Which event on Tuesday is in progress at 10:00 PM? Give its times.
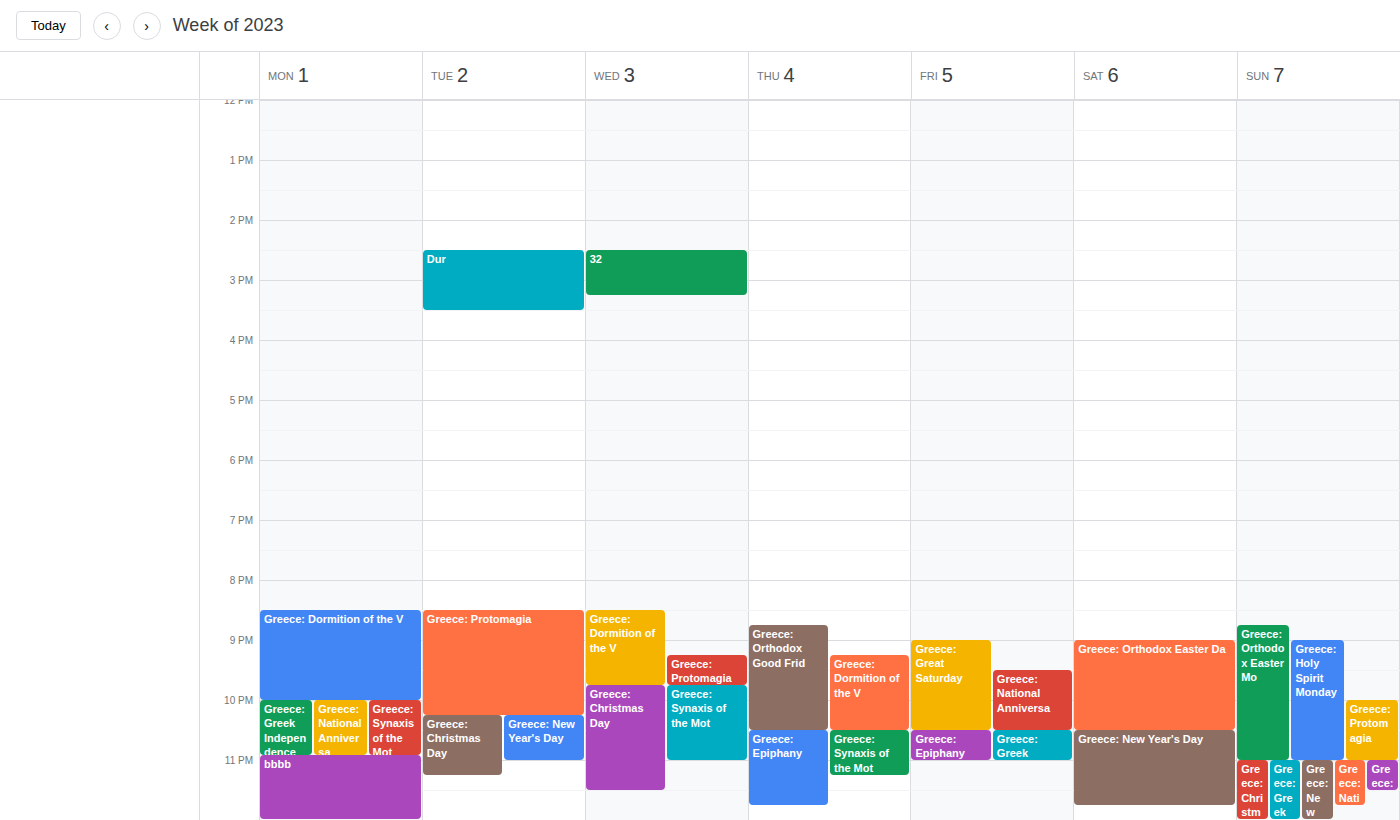
"Greece: Protomagia", 8:30 PM to 10:15 PM